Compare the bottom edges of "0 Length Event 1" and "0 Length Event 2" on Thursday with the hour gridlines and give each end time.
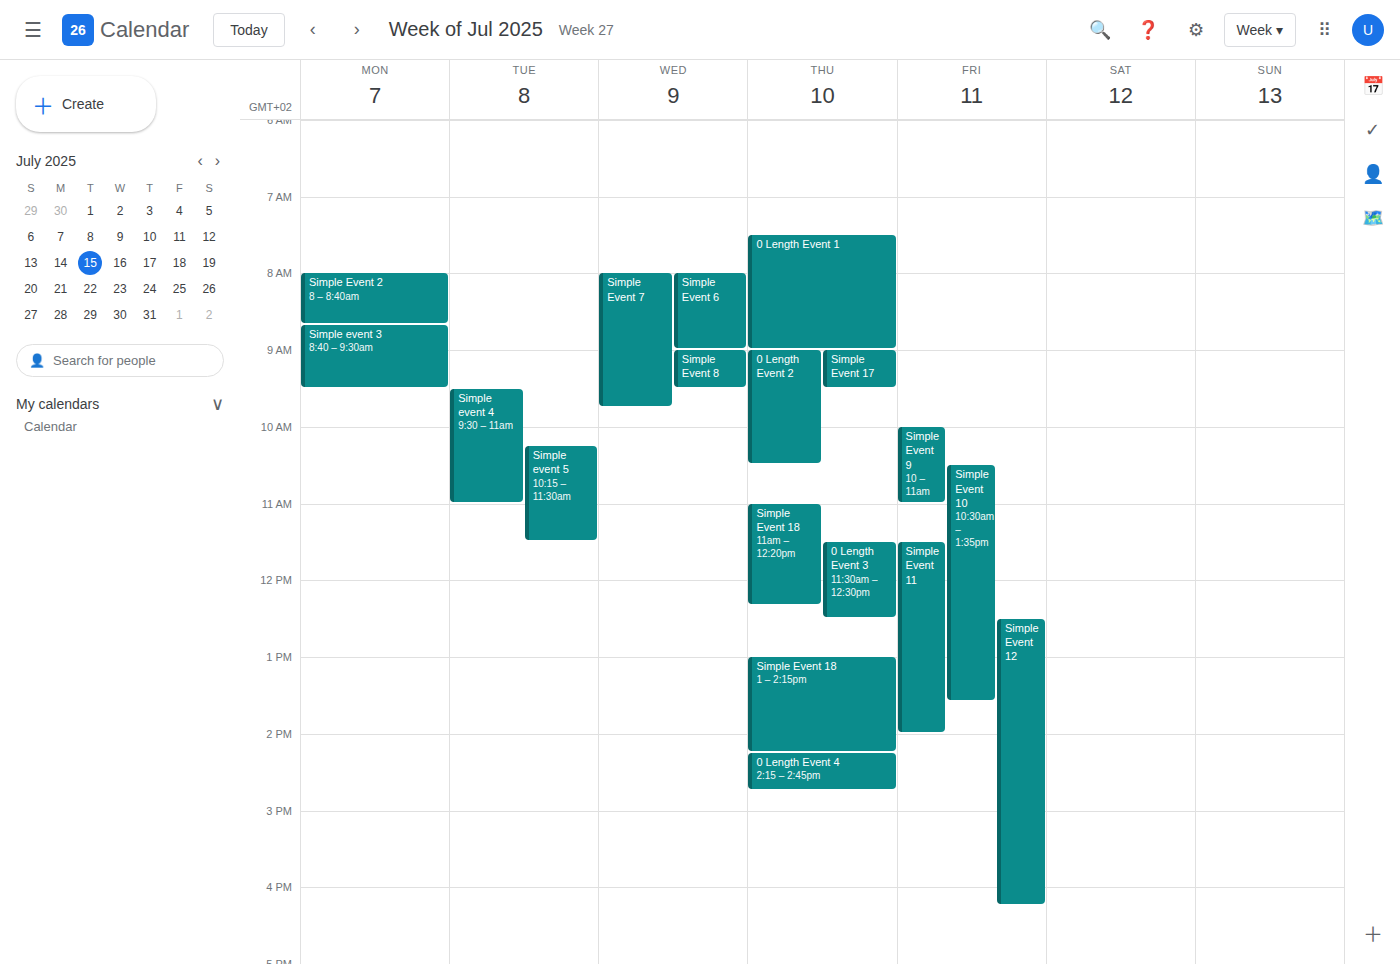
"0 Length Event 1": 09:00, exactly on the 09:00 line. "0 Length Event 2": 10:30, halfway between the 10:00 and 11:00 lines.